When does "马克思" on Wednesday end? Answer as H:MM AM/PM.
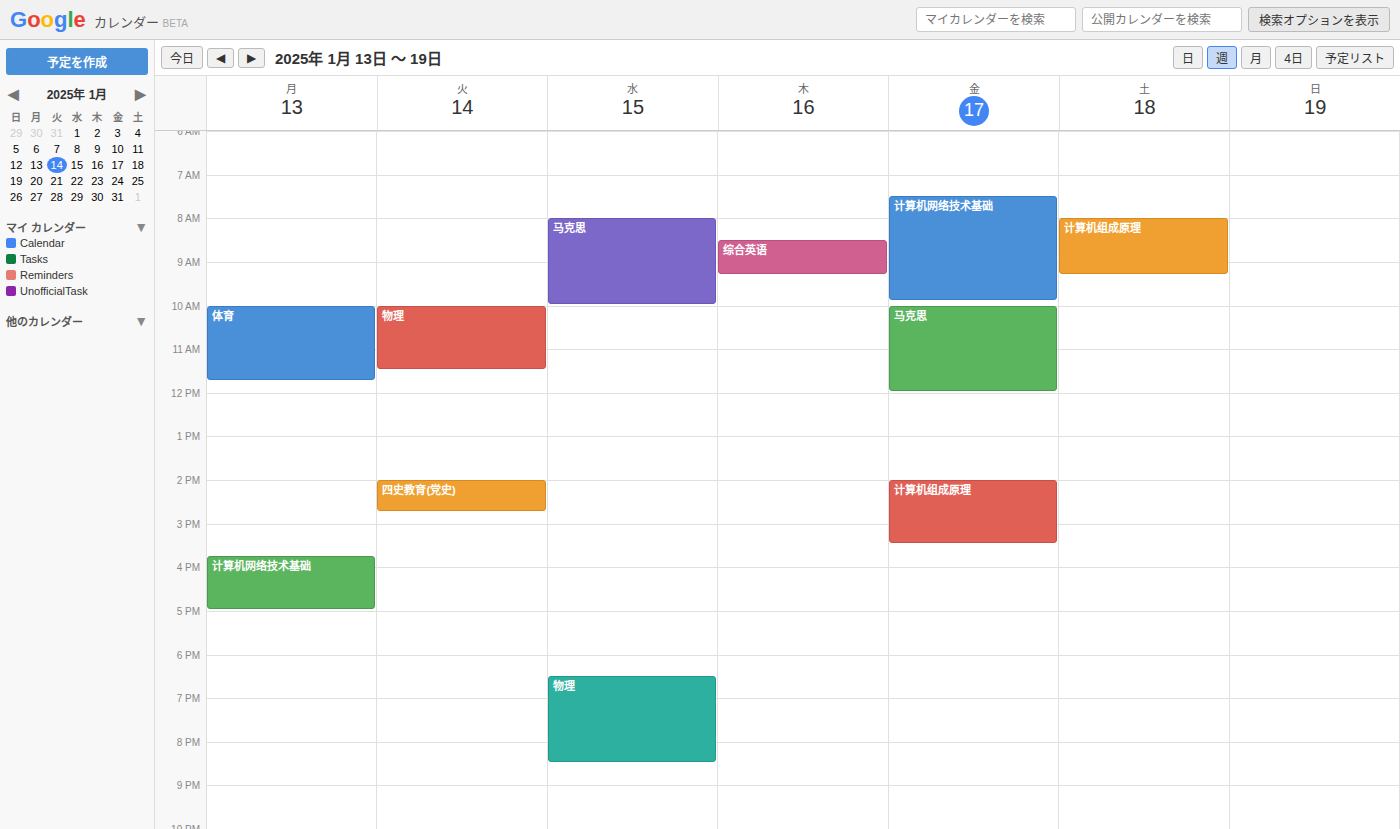
10:00 AM